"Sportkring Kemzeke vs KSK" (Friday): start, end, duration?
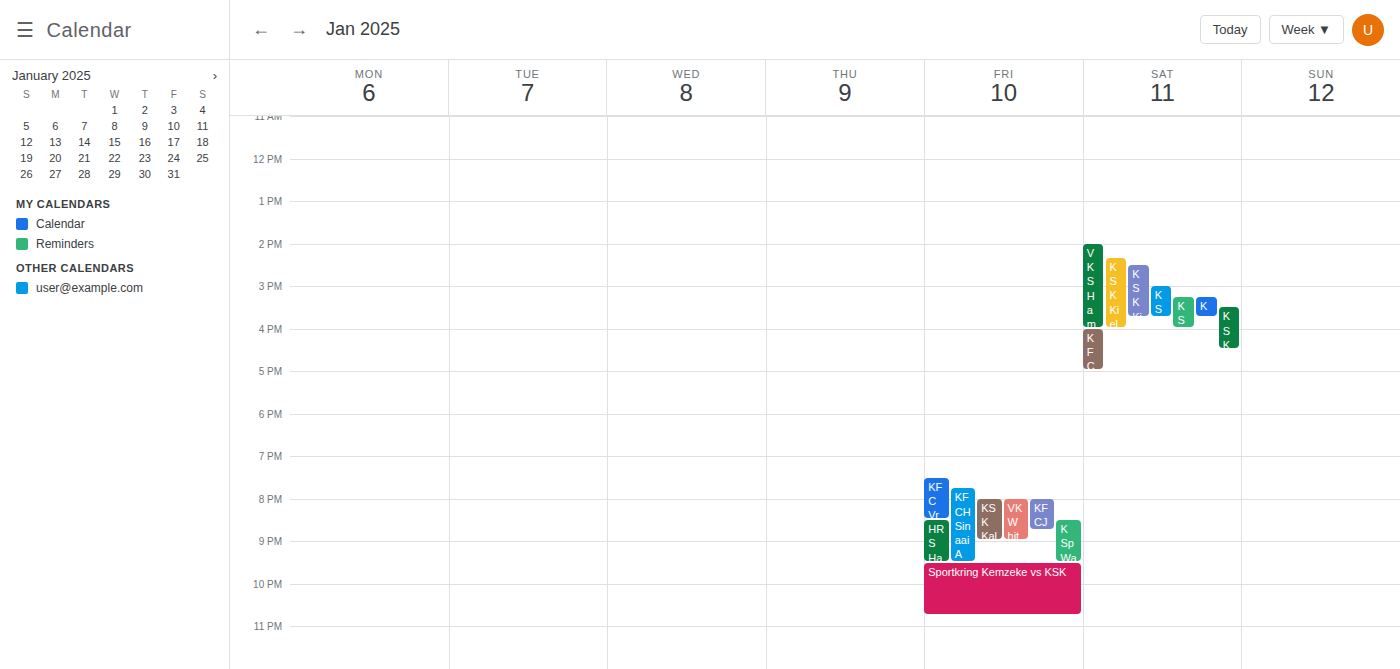
9:30 PM to 10:45 PM, 1 hour 15 minutes